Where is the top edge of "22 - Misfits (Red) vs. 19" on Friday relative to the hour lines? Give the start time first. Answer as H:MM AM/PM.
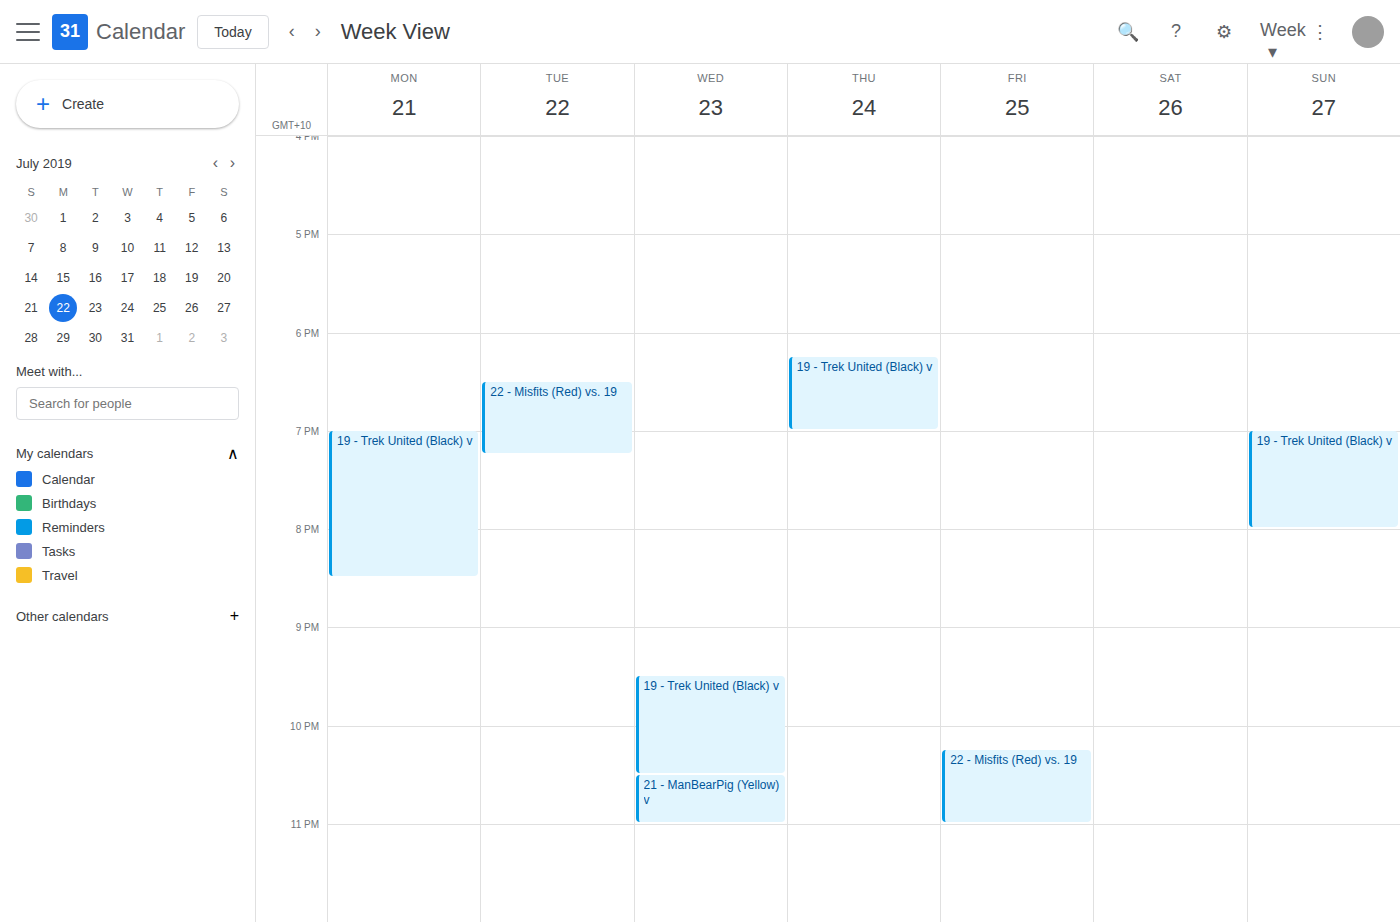
10:15 PM -- neither: a quarter of the way from the 10 PM line to the 11 PM line.